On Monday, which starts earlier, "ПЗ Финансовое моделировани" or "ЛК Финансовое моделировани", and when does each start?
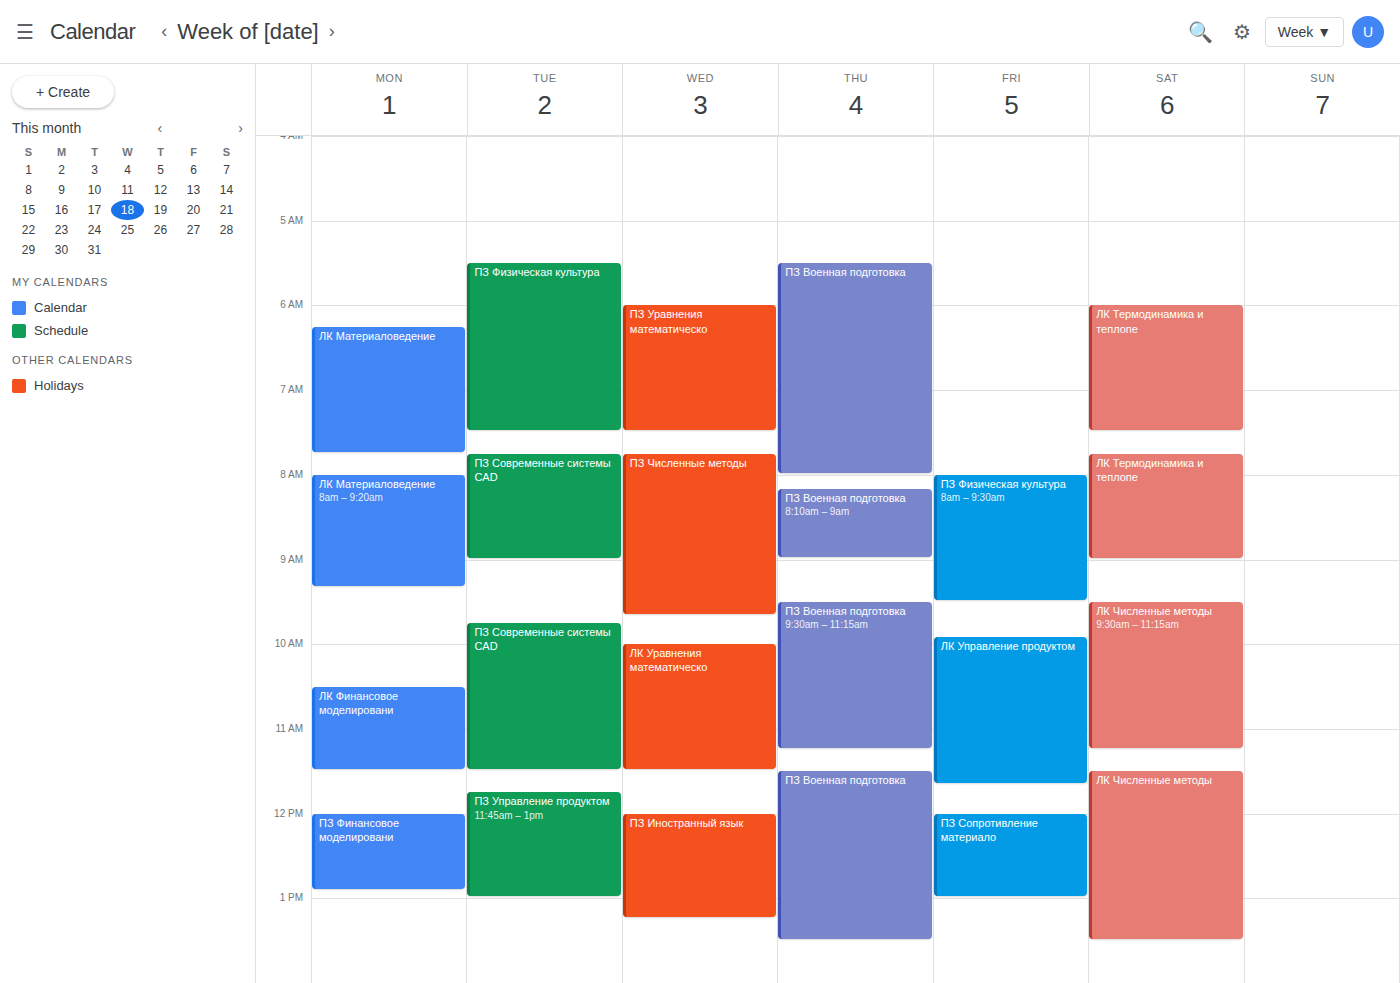
"ЛК Финансовое моделировани" 10:30 AM; "ПЗ Финансовое моделировани" 12:00 PM.